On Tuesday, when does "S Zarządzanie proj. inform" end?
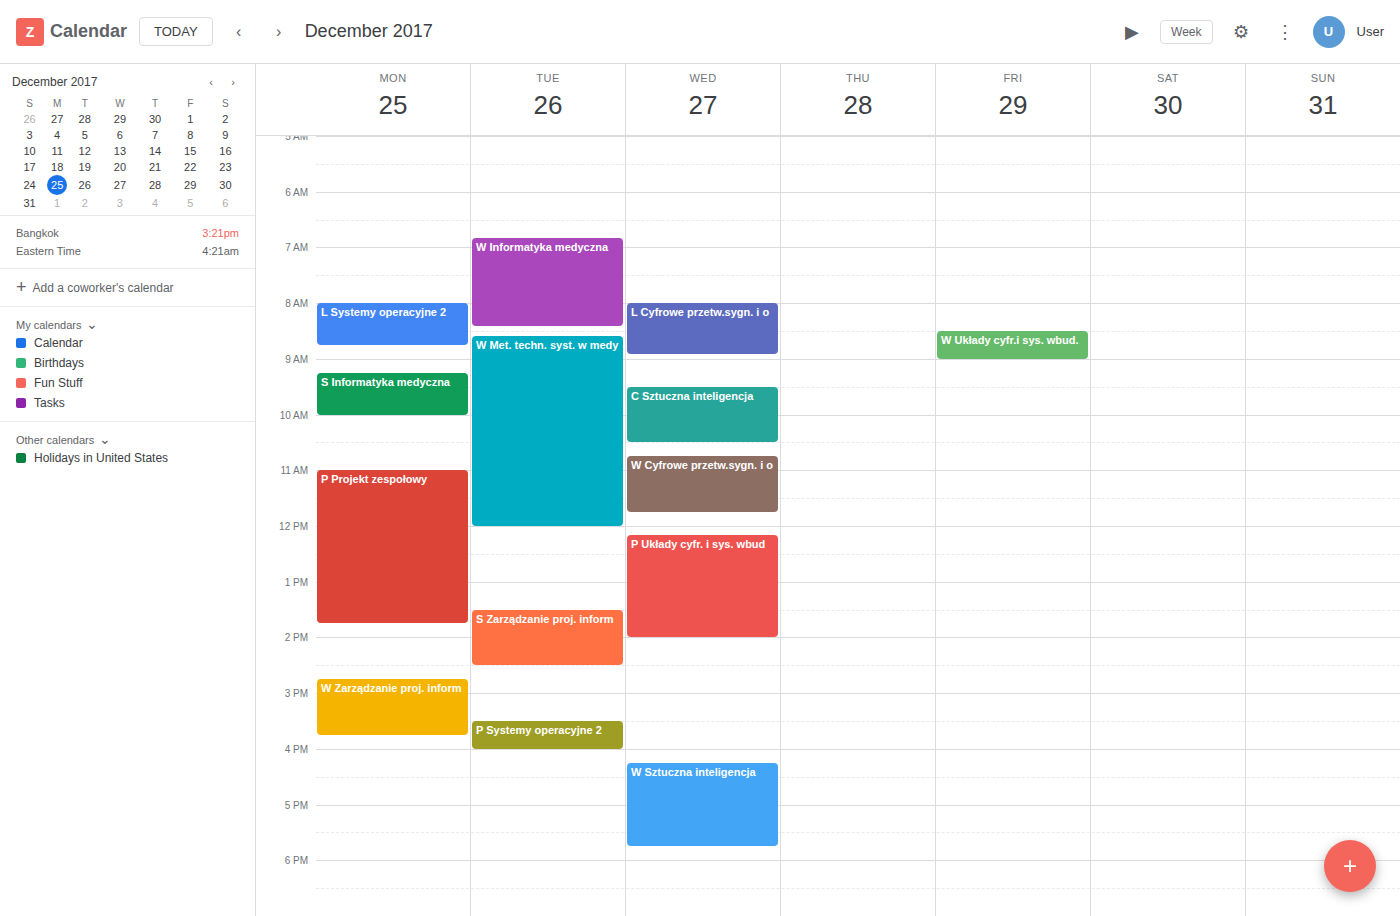
2:30 PM